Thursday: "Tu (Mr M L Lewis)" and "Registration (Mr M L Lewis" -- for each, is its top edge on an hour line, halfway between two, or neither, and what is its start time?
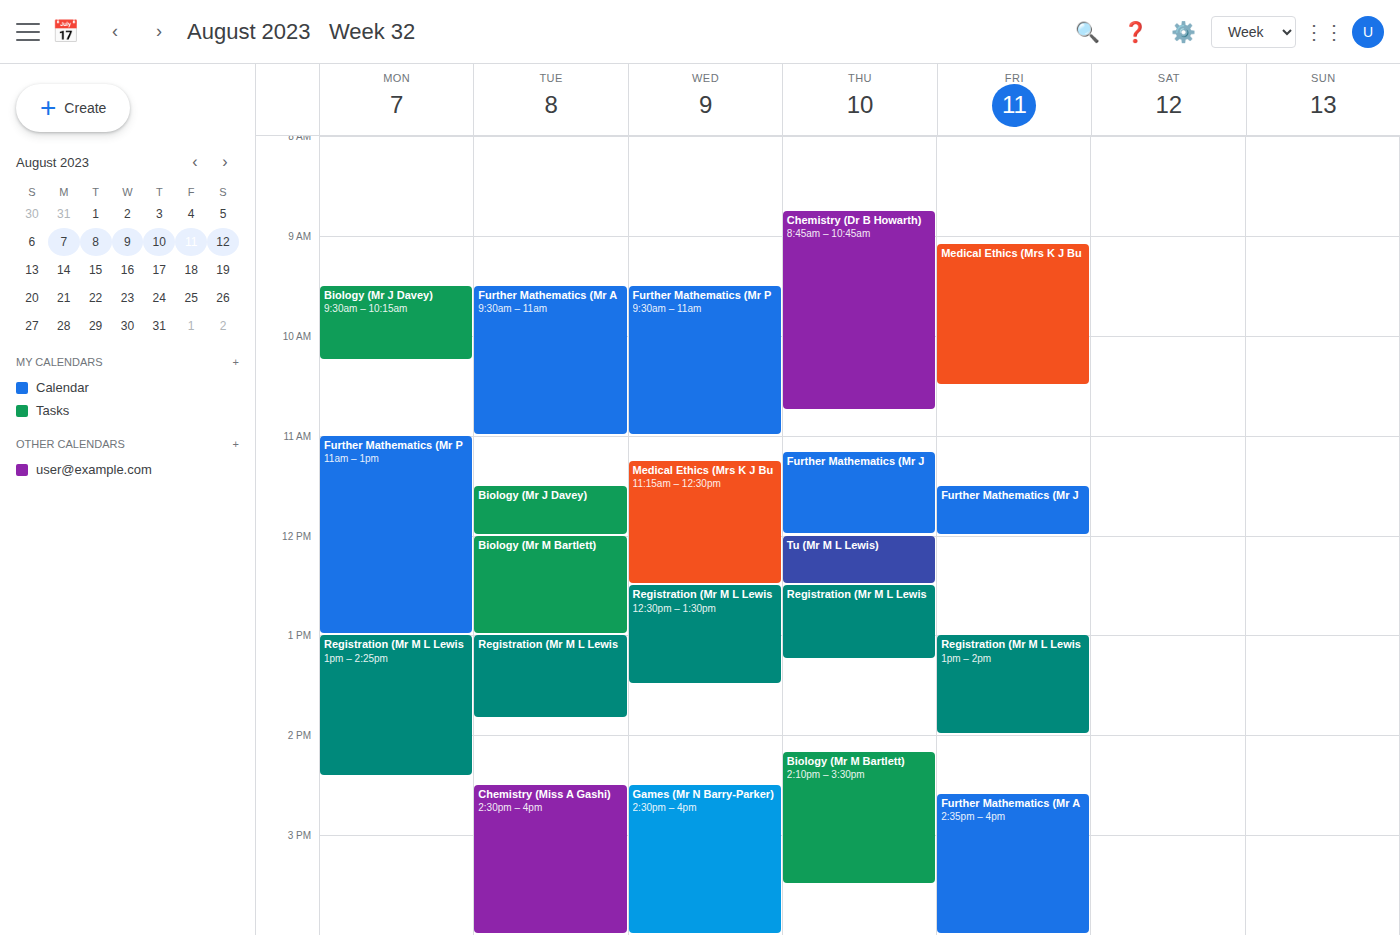
"Tu (Mr M L Lewis)": 12:00 PM, exactly on the 12 PM line. "Registration (Mr M L Lewis": 12:30 PM, halfway between the 12 PM and 1 PM lines.